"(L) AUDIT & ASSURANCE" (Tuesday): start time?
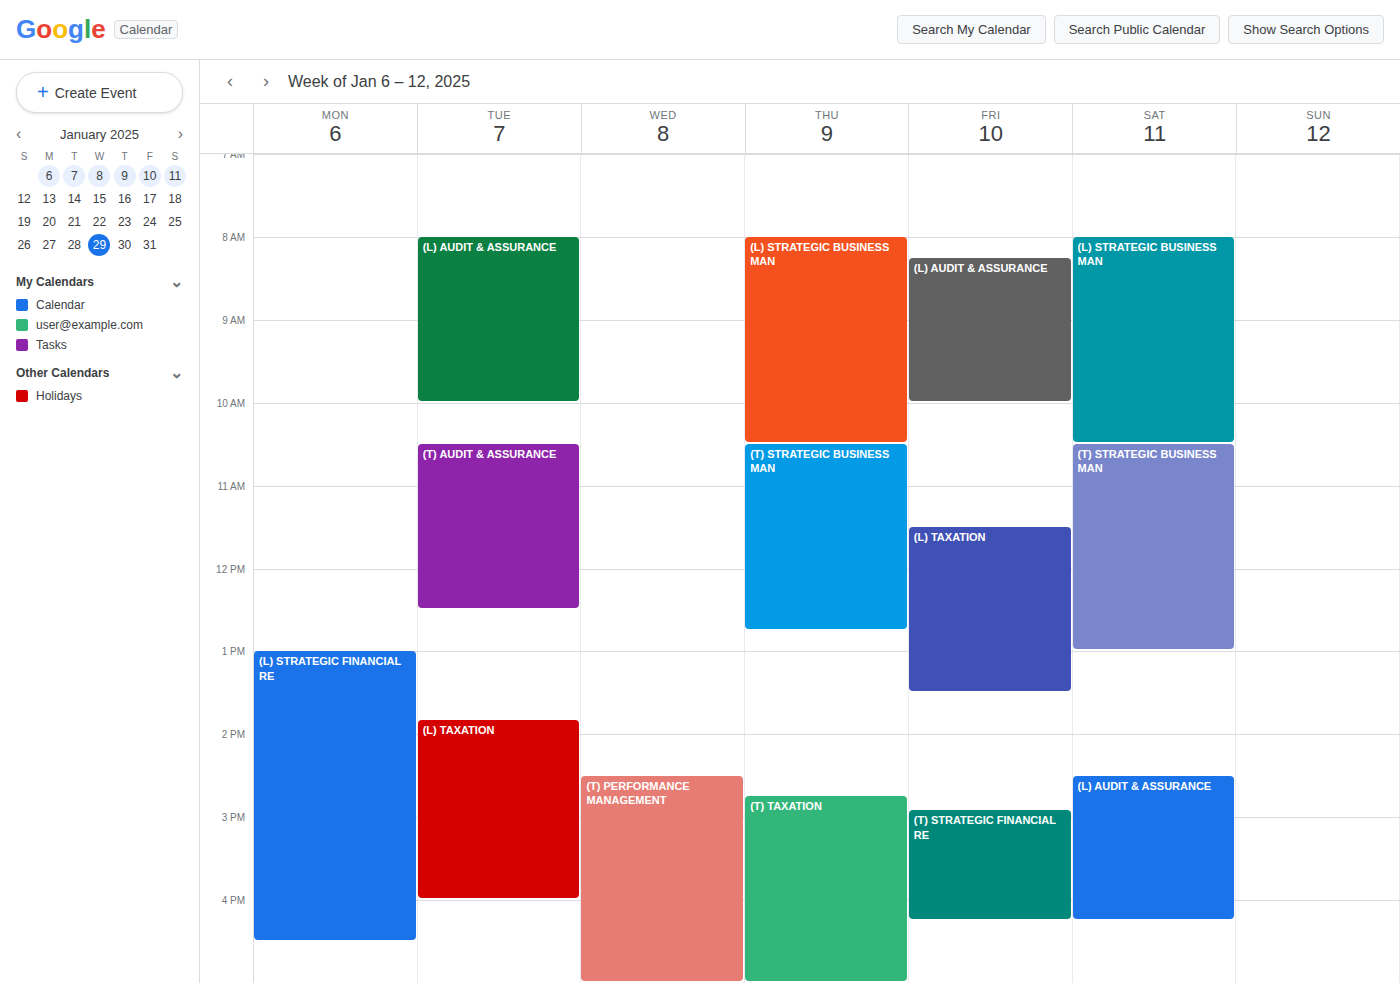
08:00